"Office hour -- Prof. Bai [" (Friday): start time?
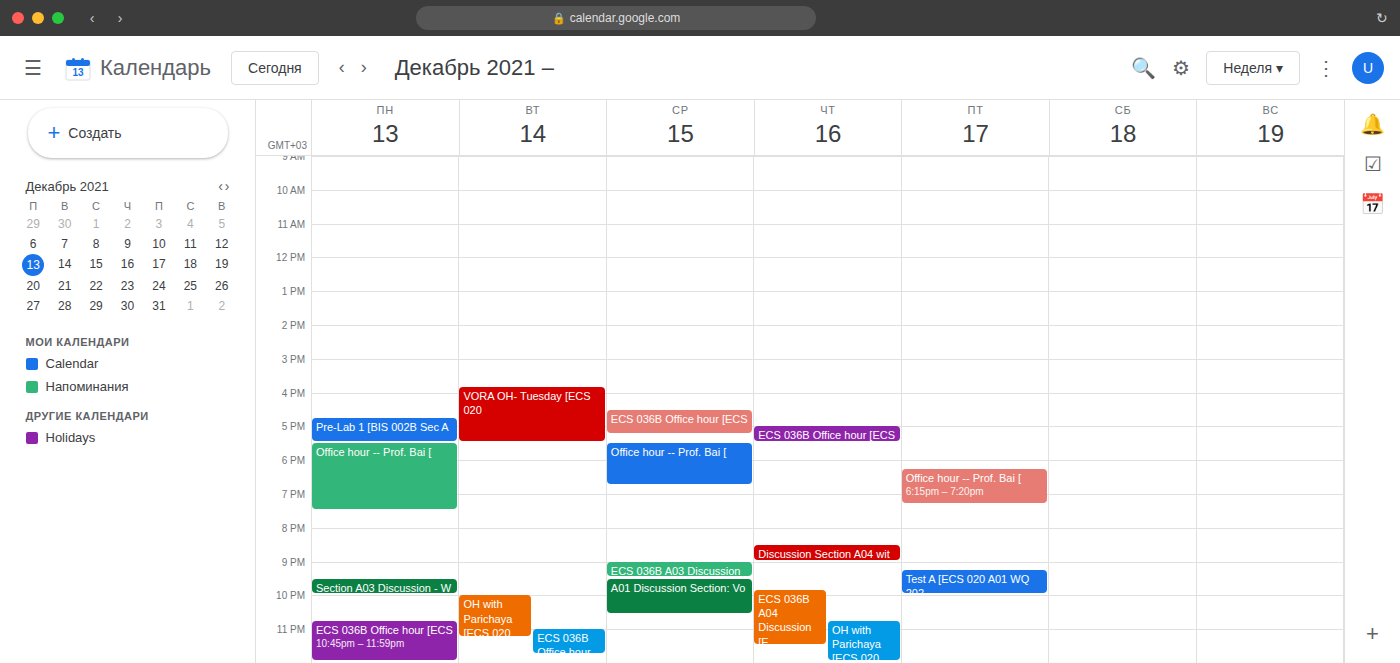
18:15